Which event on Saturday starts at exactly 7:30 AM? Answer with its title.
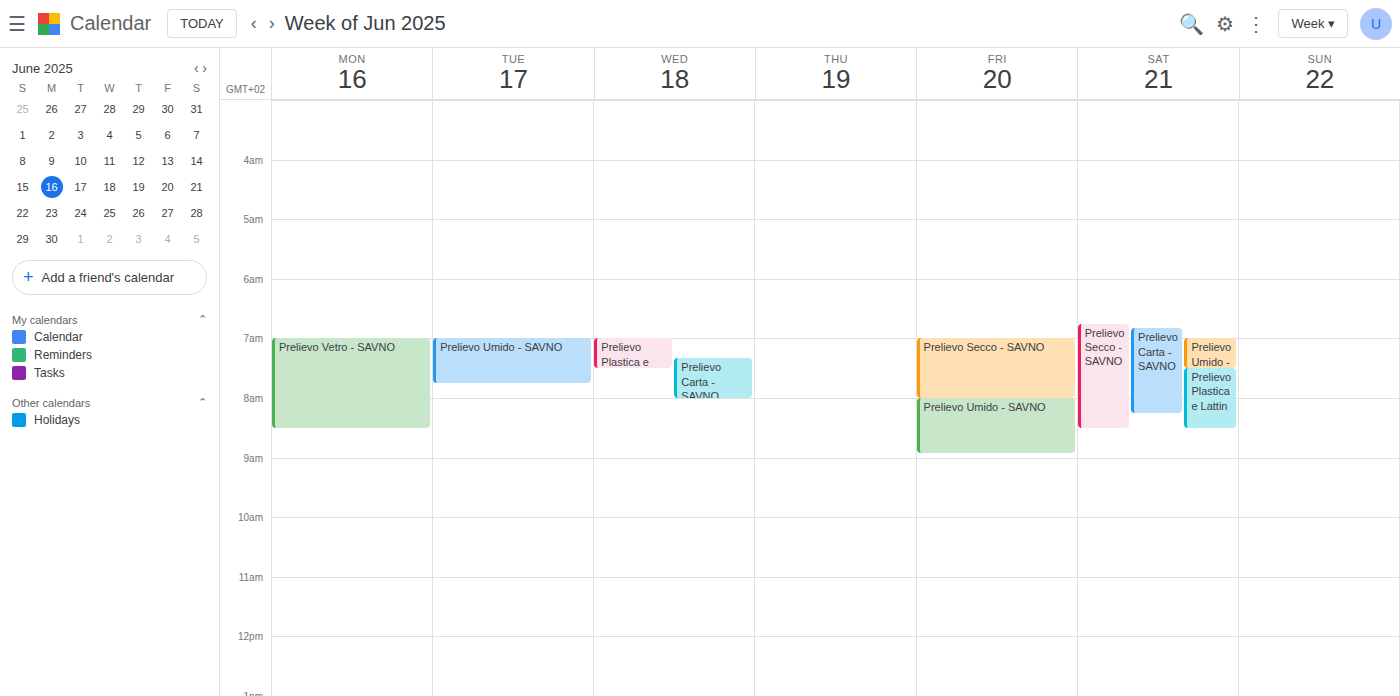
"Prelievo Plastica e Lattin"